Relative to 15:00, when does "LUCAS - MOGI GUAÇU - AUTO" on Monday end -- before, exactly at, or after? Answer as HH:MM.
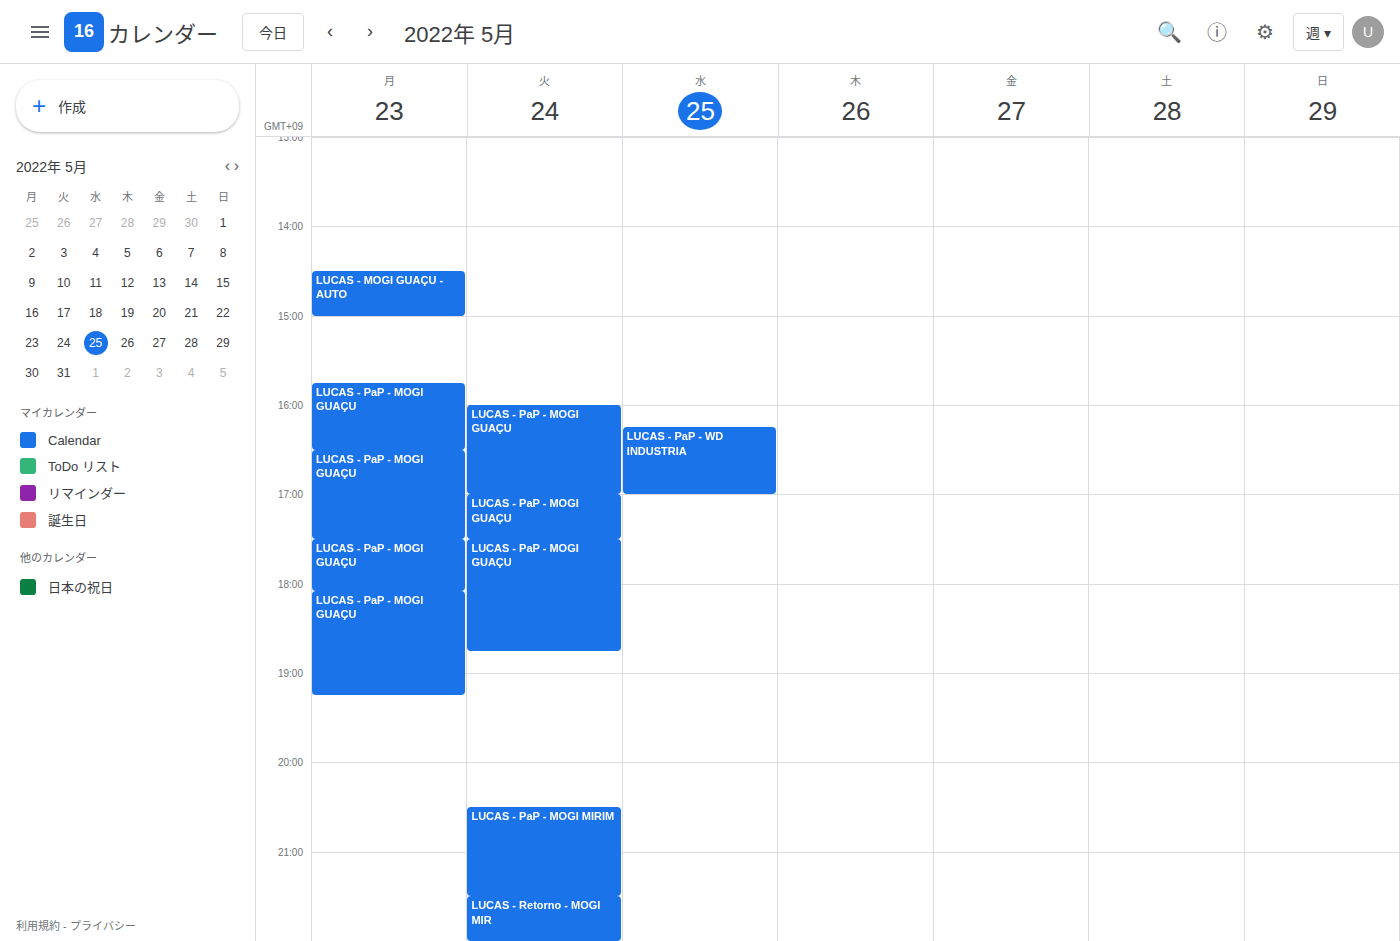
15:00 -- exactly at 15:00, on the 15:00 line.